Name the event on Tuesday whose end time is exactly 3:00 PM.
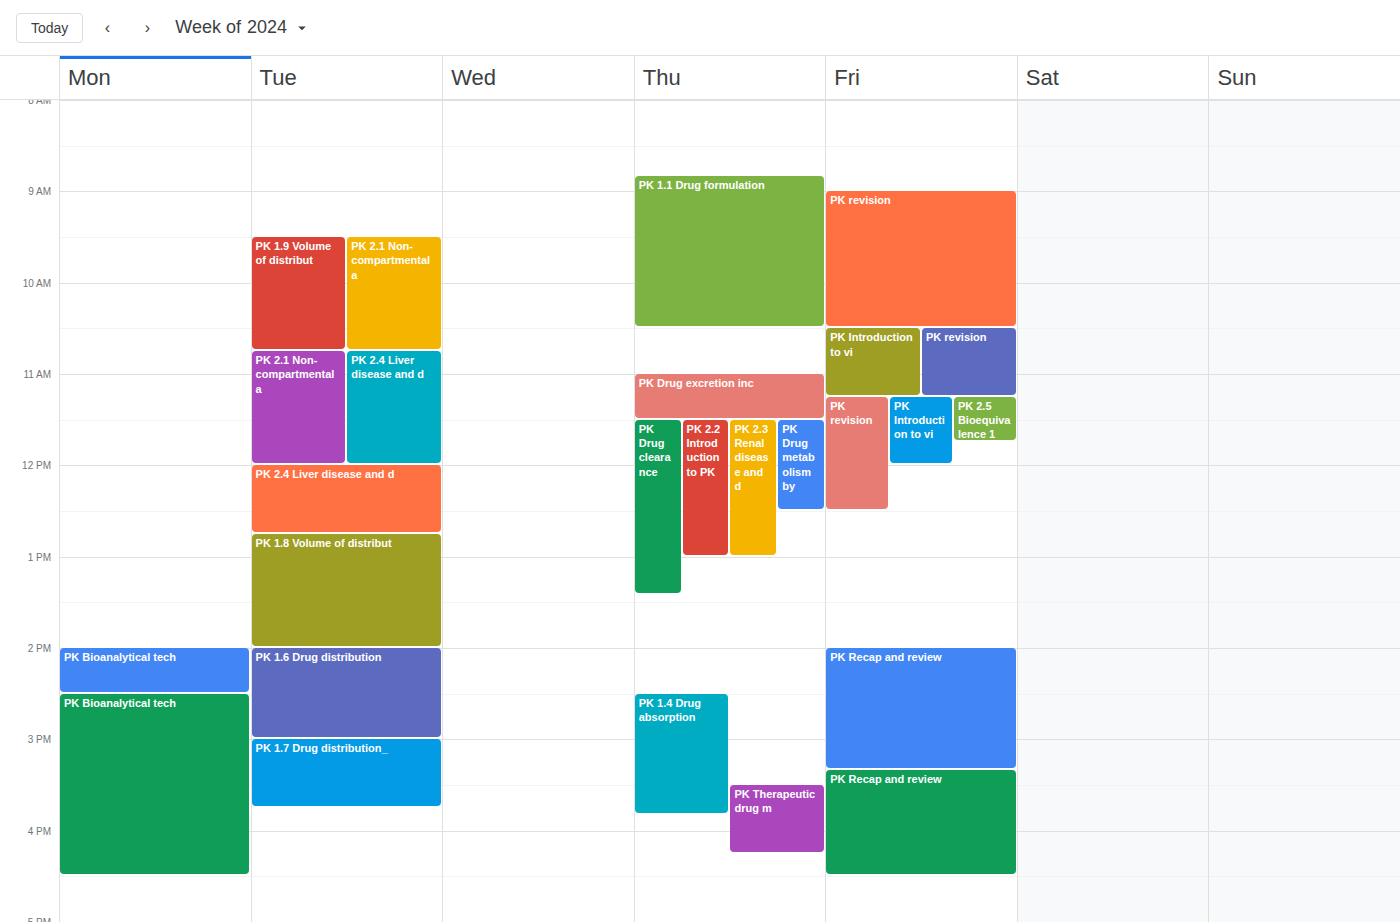
"PK 1.6 Drug distribution"